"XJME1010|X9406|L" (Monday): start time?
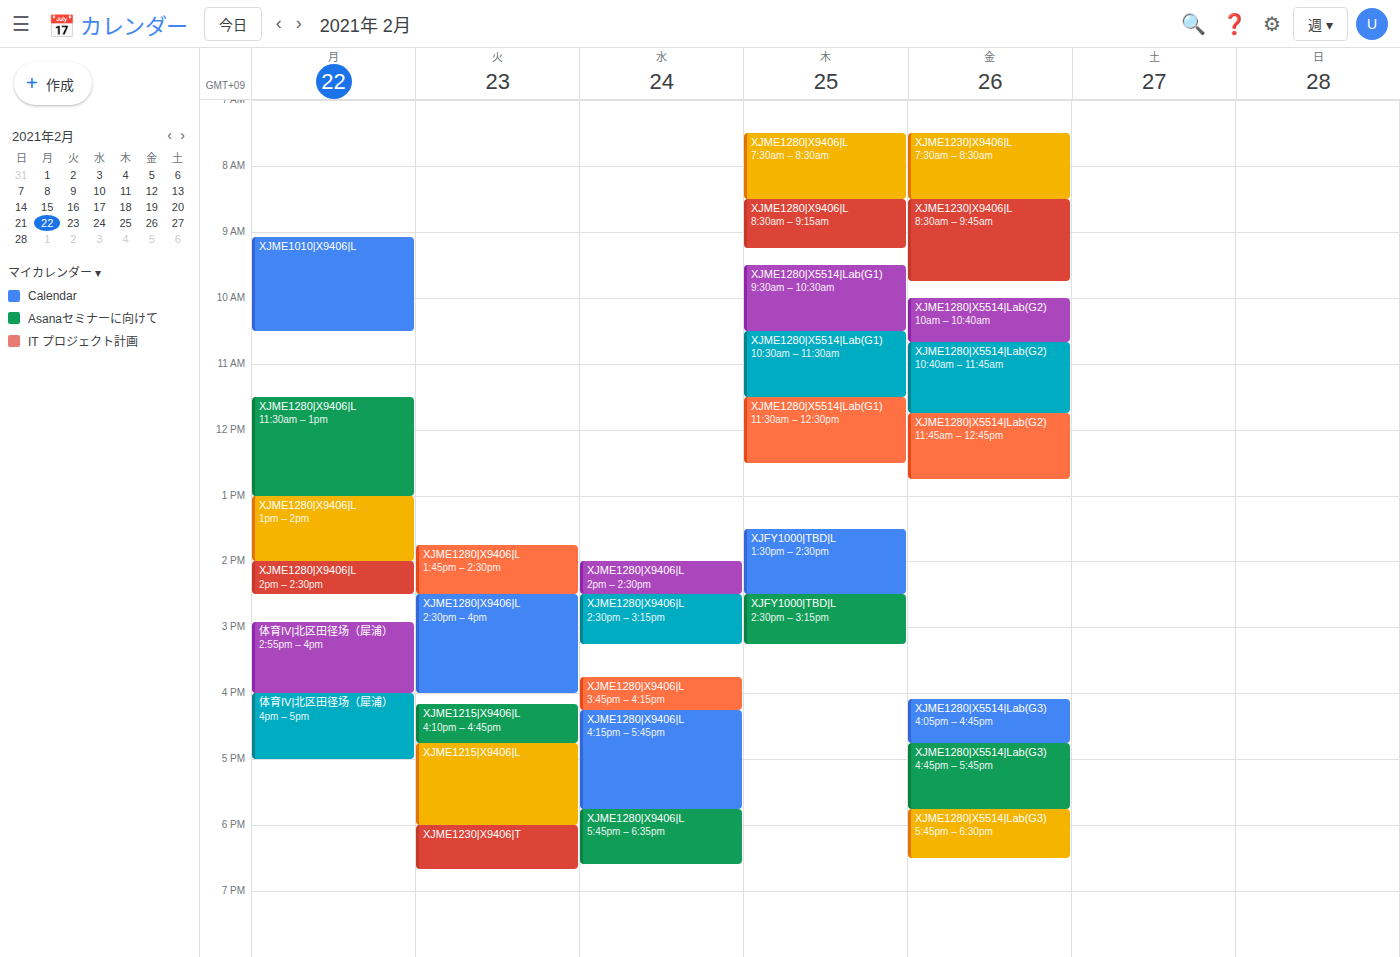
9:05 AM